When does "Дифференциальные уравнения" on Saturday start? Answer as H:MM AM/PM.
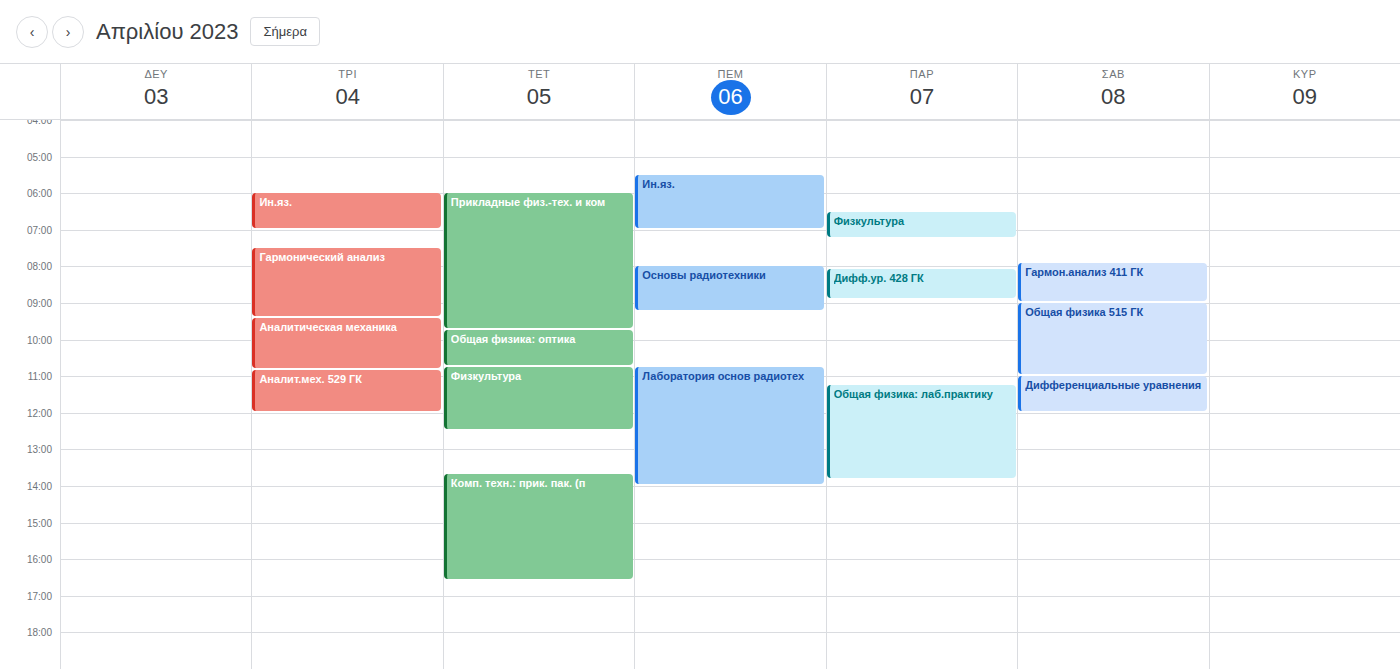
11:00 AM